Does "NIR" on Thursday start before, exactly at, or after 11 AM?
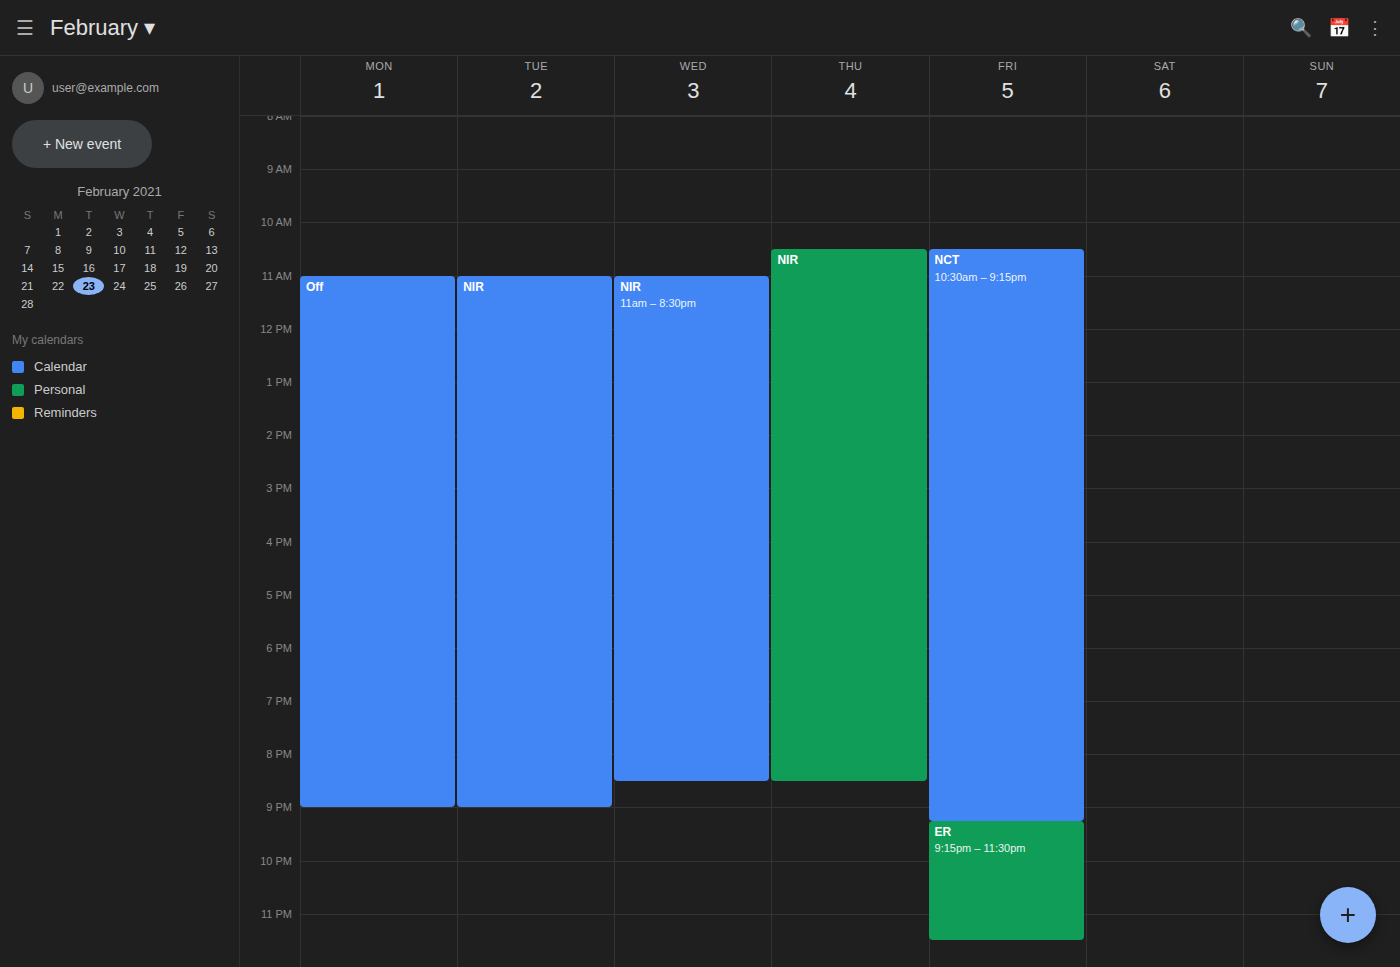
10:30 AM -- before 11 AM, 30 minutes above the 11 AM line.